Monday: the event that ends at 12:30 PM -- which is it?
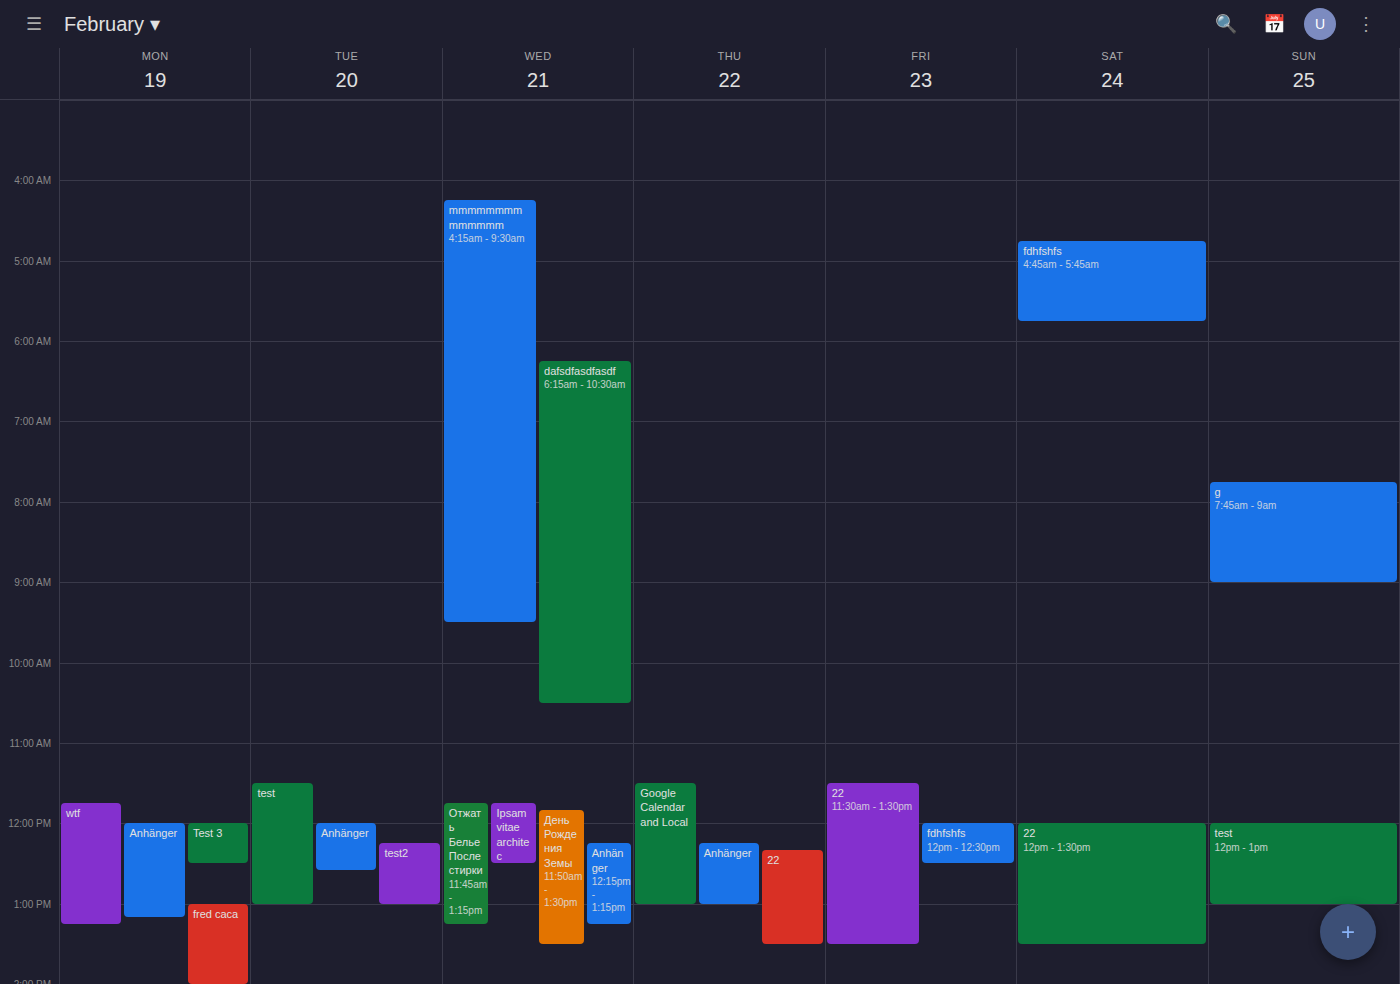
"Test 3"